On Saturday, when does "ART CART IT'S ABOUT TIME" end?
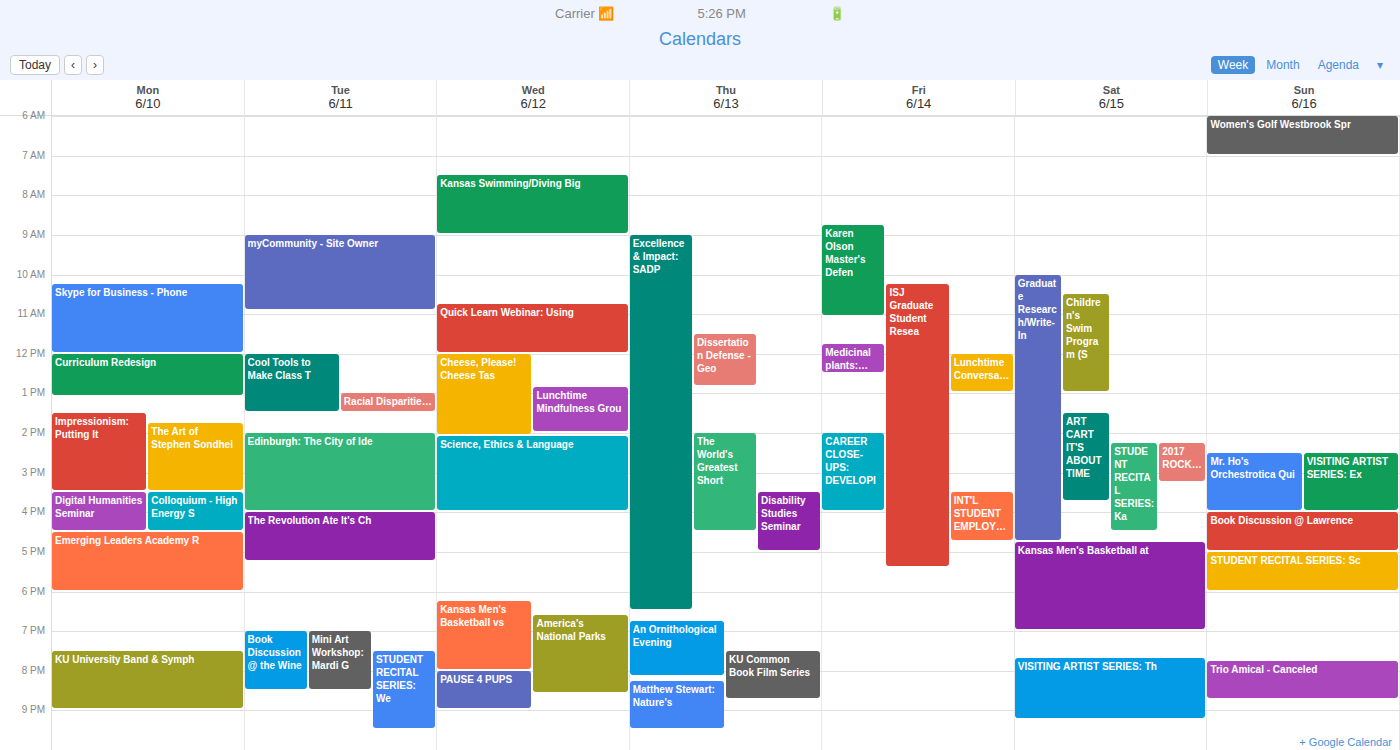
3:45 PM